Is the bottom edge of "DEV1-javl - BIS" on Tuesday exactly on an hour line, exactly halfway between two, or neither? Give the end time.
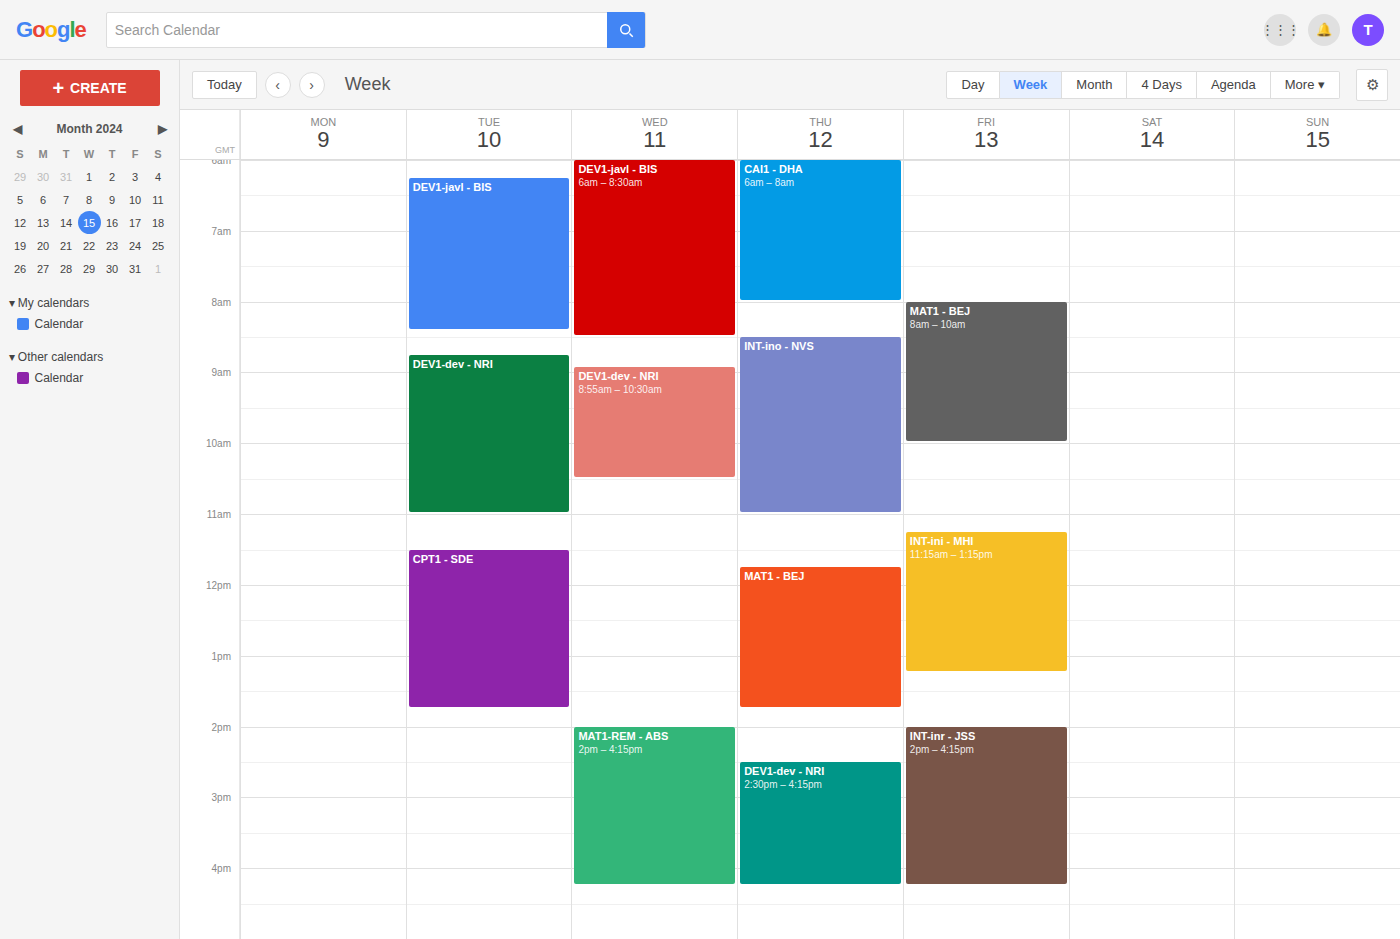
8:25 AM -- neither: 25 minutes below the 8 AM line and 35 minutes above the 9 AM line.